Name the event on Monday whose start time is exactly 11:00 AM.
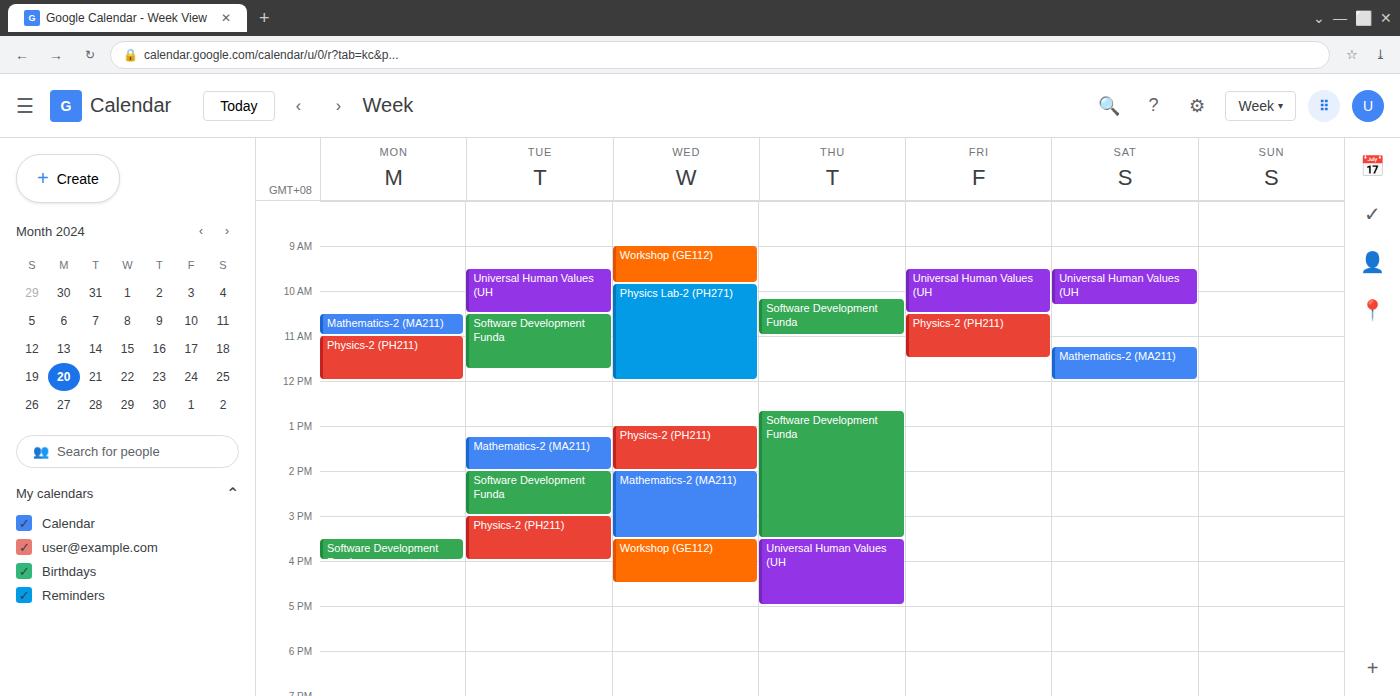
"Physics-2 (PH211)"